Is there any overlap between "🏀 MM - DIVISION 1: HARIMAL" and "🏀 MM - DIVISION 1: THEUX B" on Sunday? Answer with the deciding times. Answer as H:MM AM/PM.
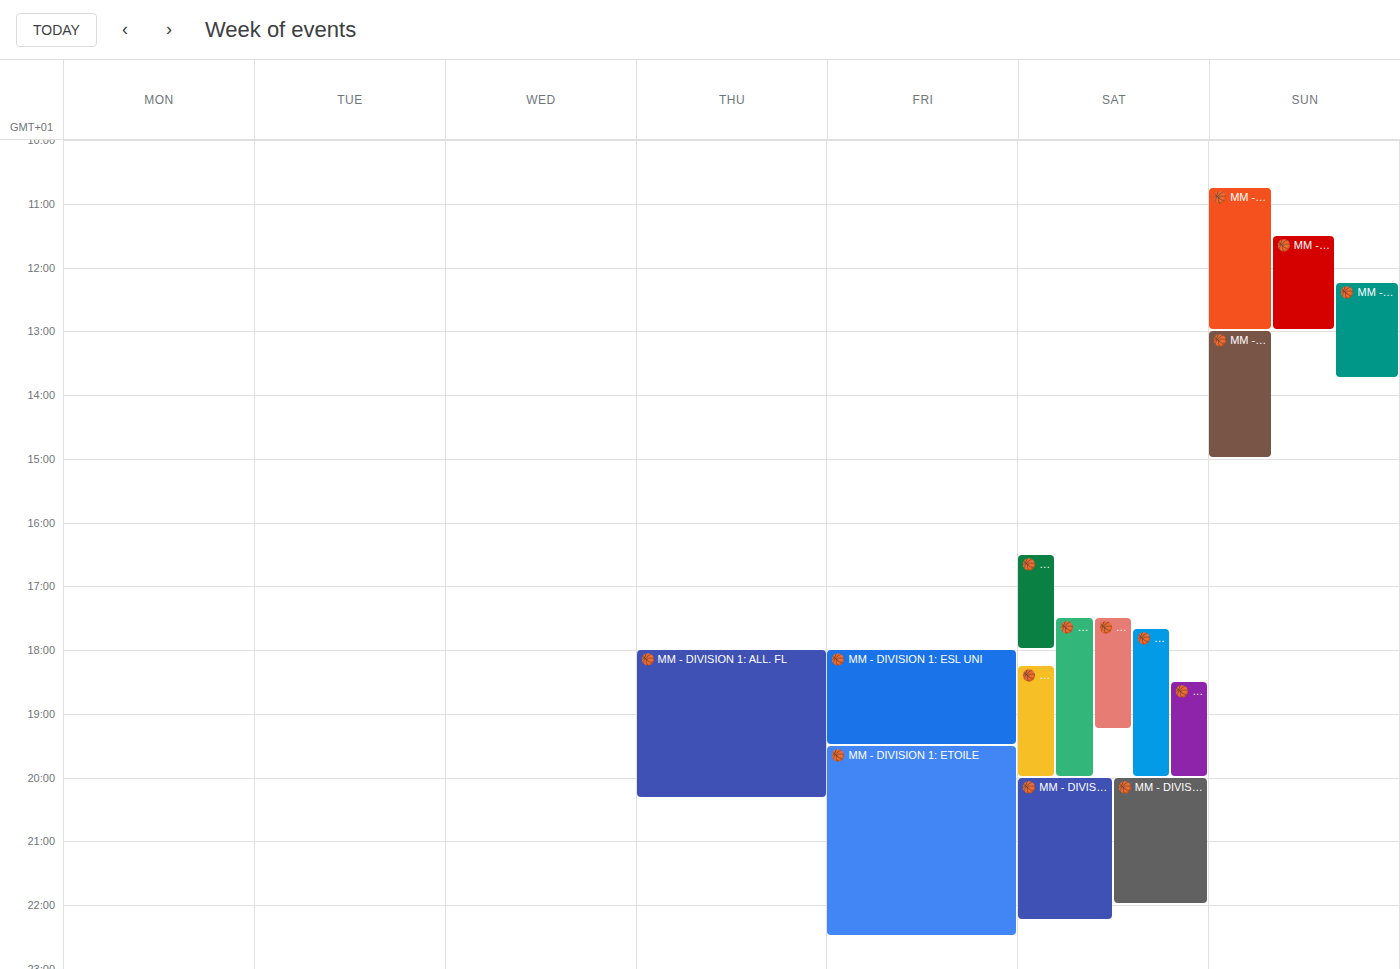
"🏀 MM - DIVISION 1: HARIMAL" runs 11:30 AM to 1:00 PM, inside "🏀 MM - DIVISION 1: THEUX B" -- they overlap.